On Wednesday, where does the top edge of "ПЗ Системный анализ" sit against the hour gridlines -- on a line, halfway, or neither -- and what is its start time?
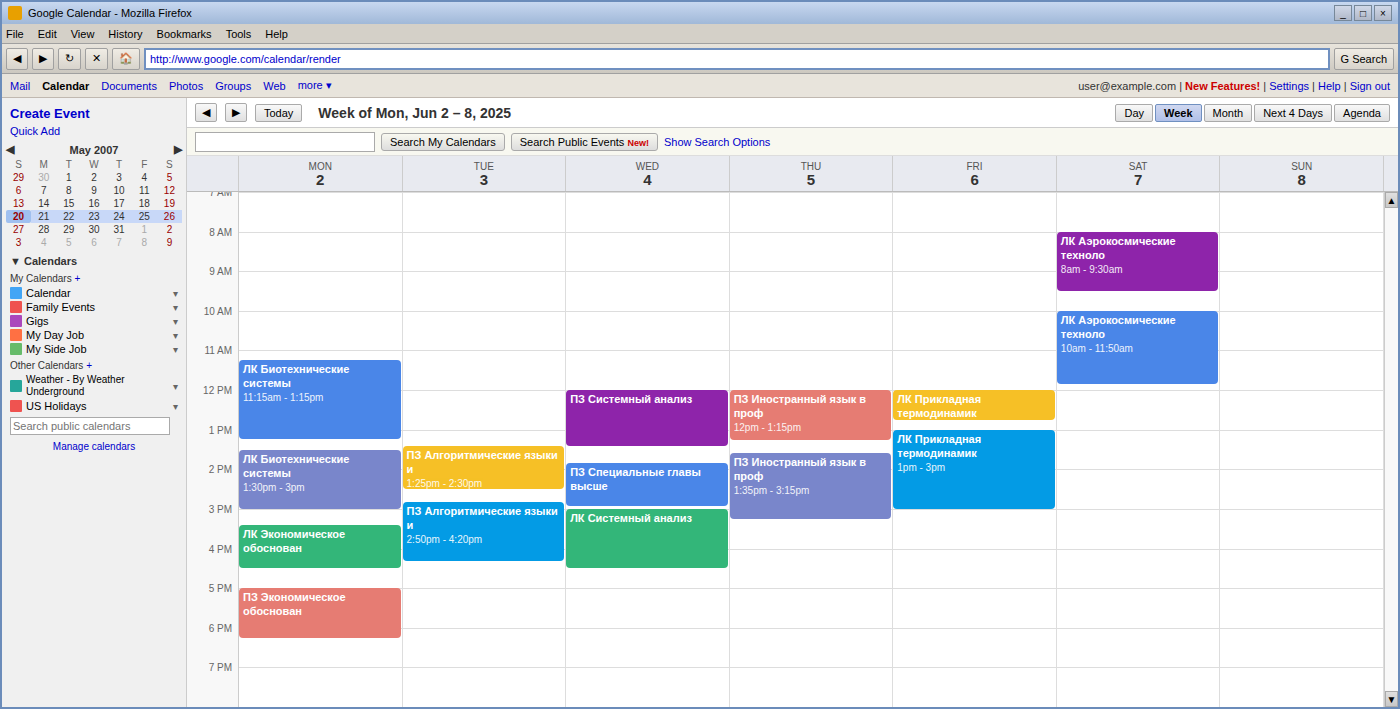
12:00 PM -- exactly on the 12 PM line.